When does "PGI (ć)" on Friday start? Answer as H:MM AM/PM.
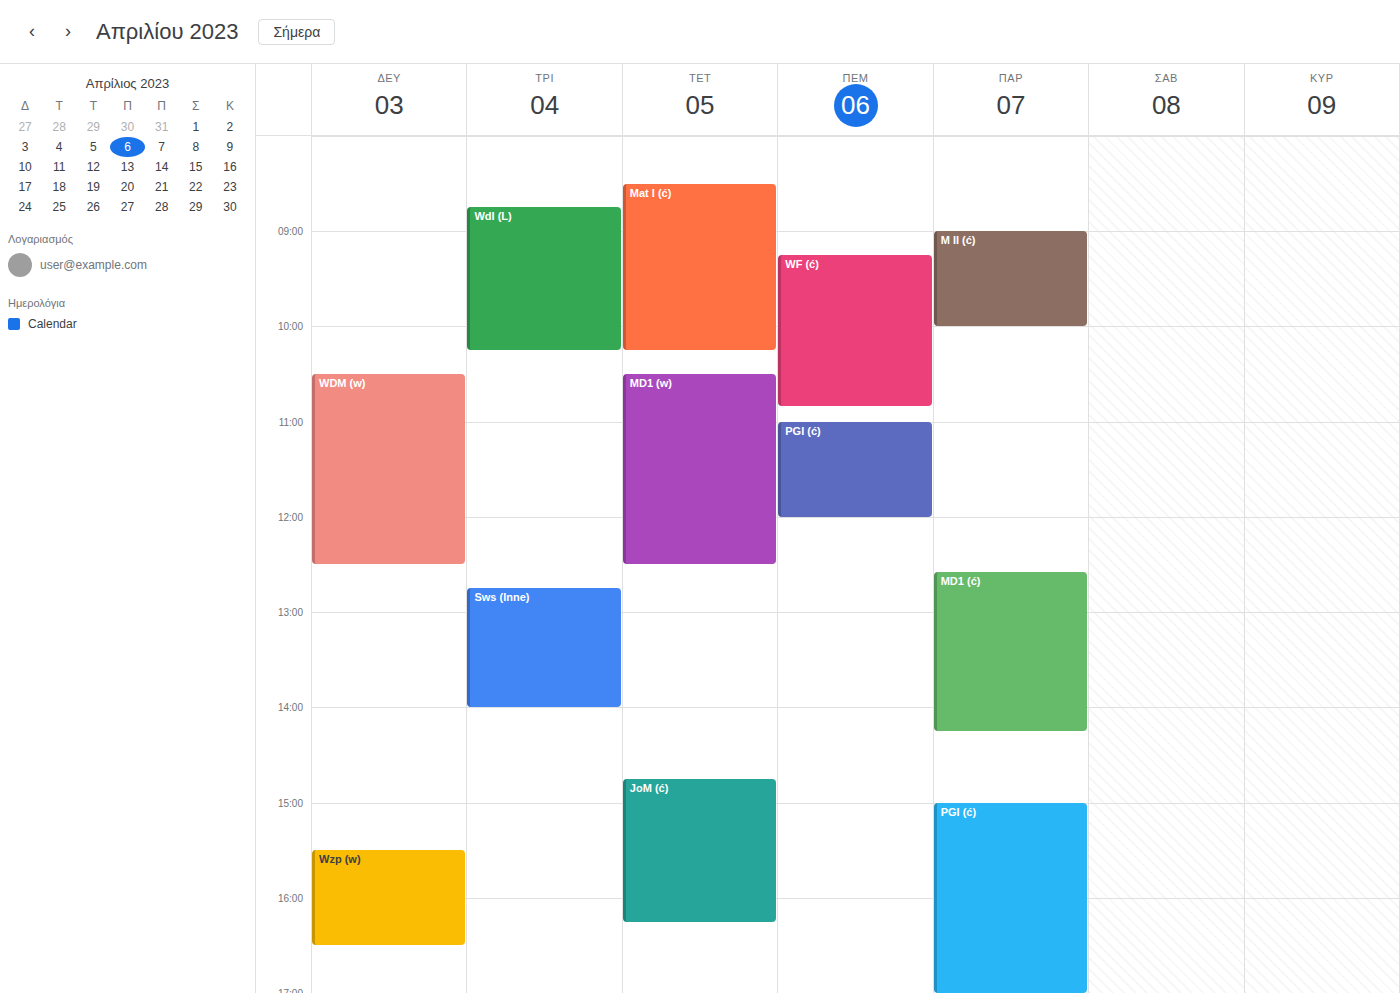
3:00 PM